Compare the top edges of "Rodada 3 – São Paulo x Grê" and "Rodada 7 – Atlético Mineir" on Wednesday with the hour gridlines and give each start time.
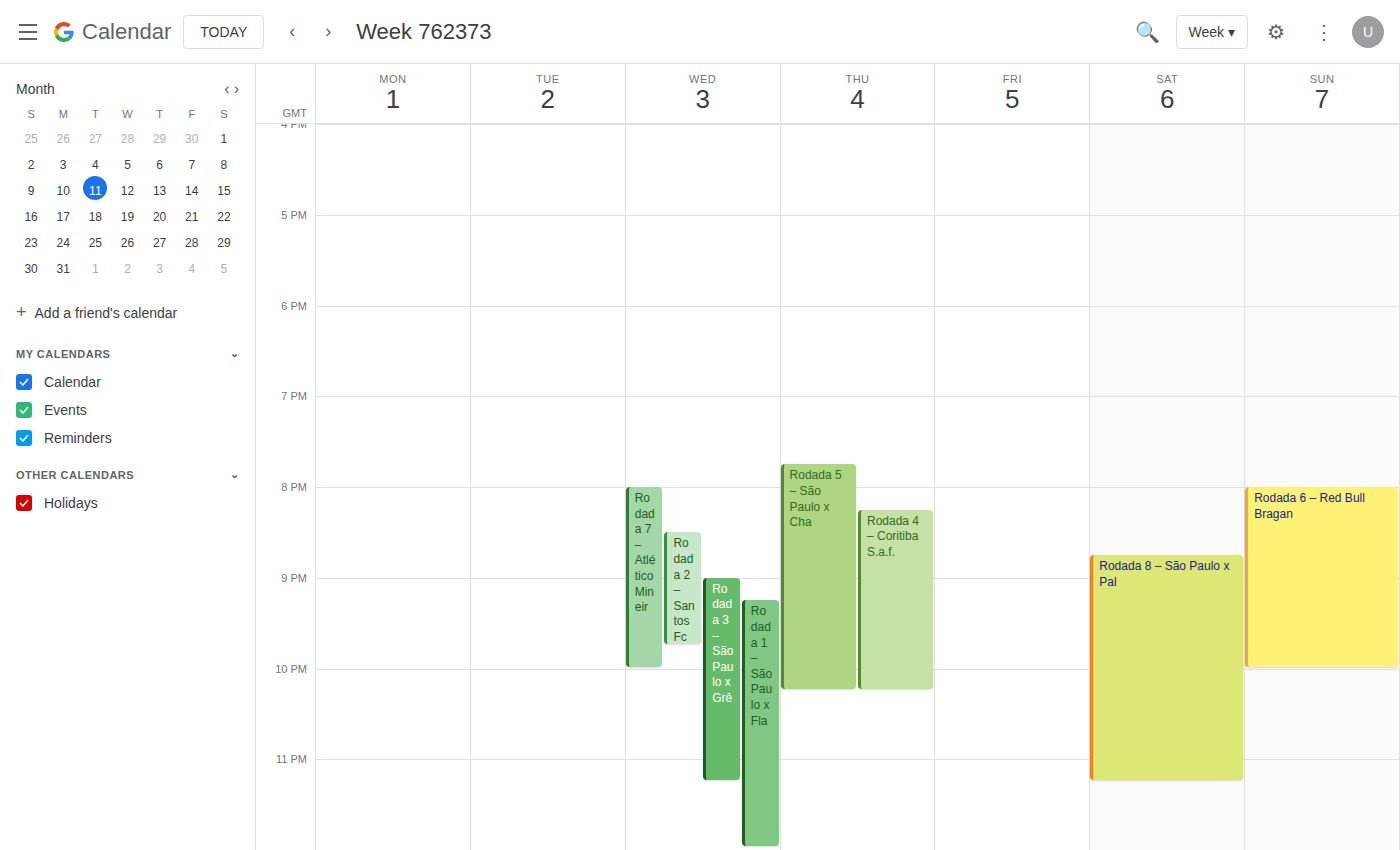
"Rodada 3 – São Paulo x Grê": 9:00 PM, exactly on the 9 PM line. "Rodada 7 – Atlético Mineir": 8:00 PM, exactly on the 8 PM line.